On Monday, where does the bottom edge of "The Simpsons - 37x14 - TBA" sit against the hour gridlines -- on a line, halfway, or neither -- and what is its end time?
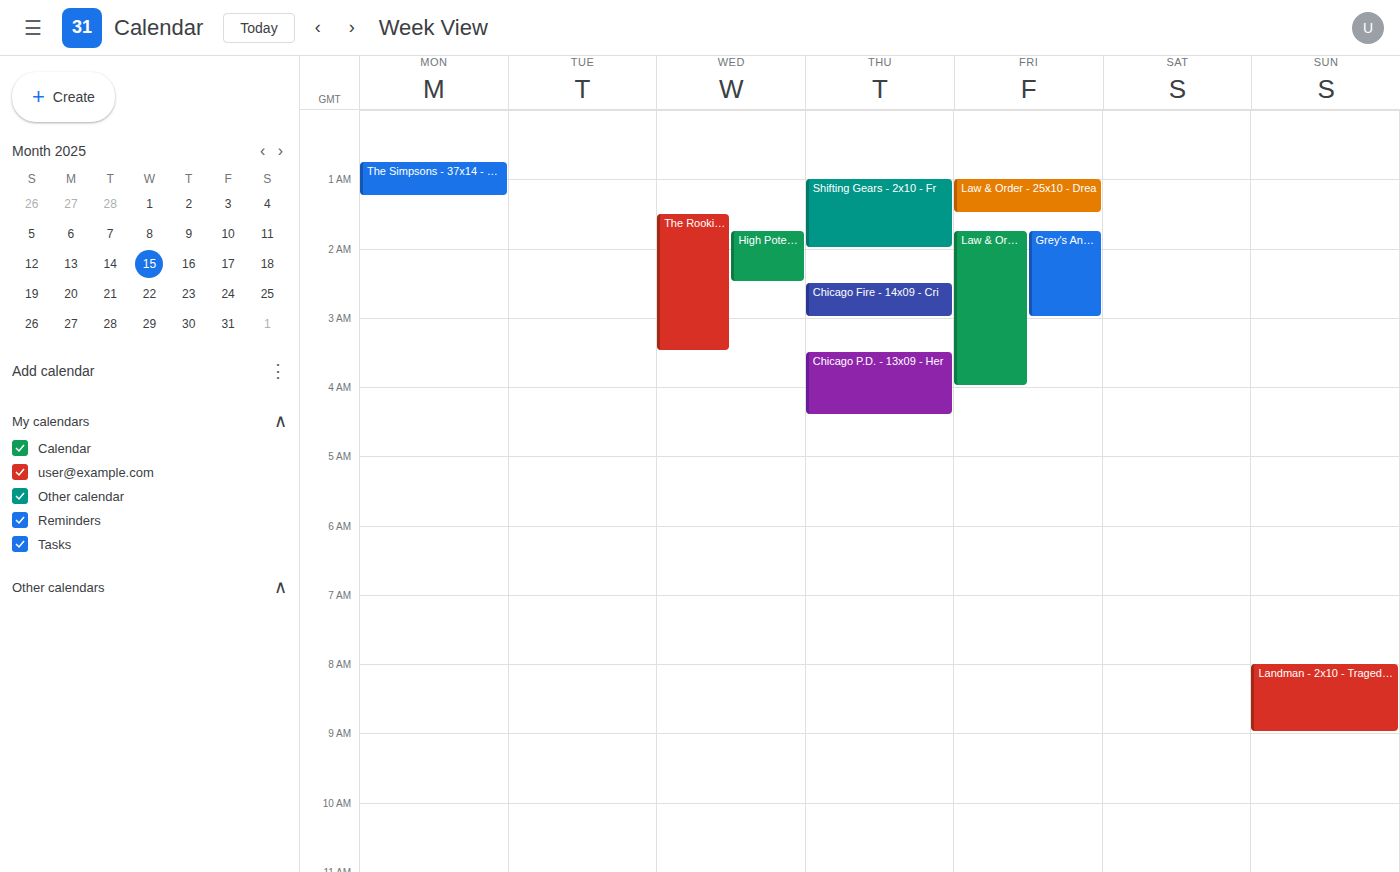
01:15 -- neither: a quarter of the way from the 01:00 line to the 02:00 line.